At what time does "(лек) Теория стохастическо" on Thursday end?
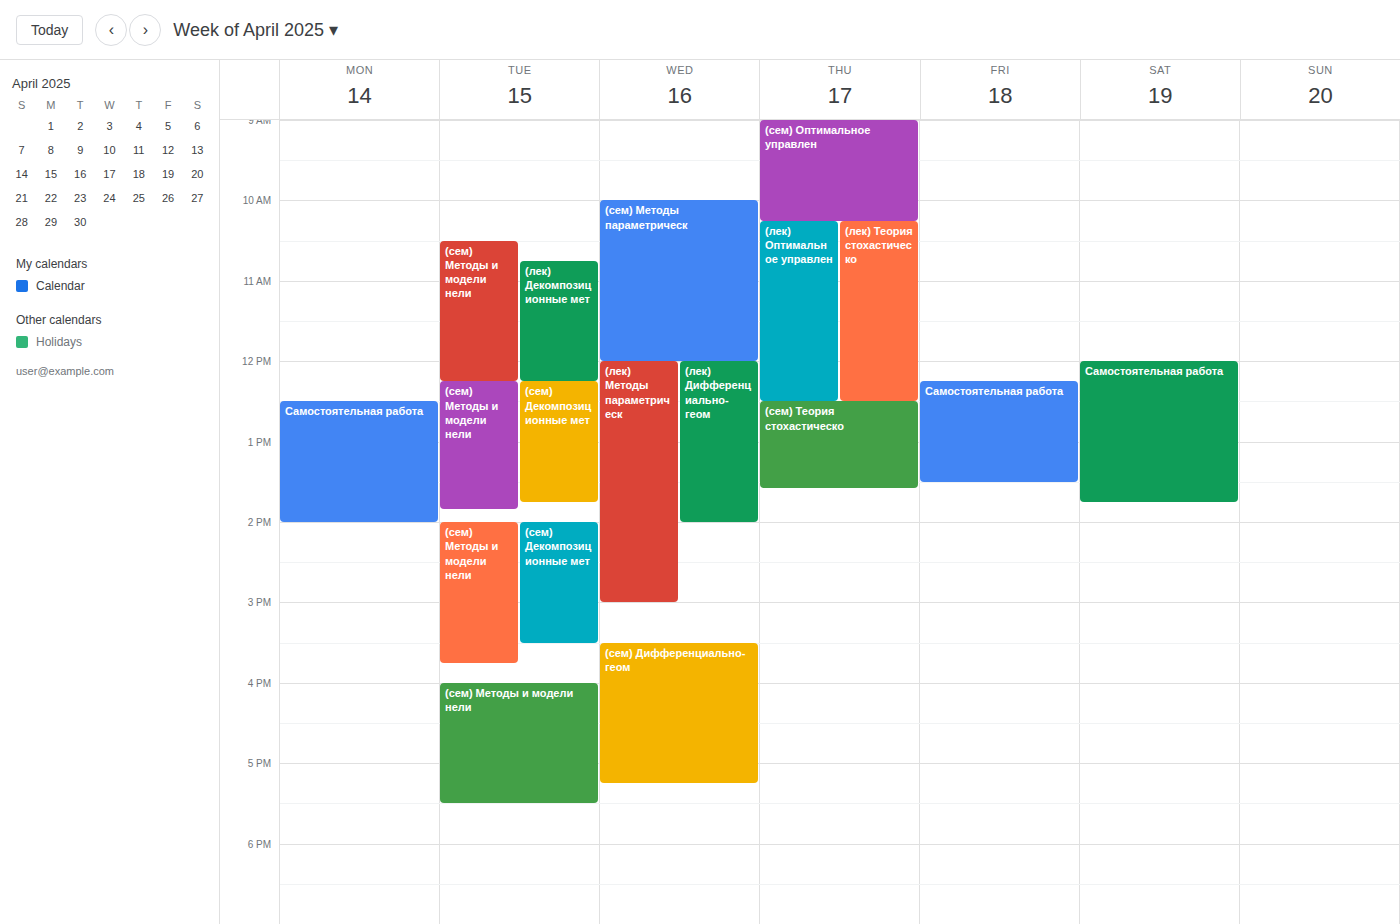
12:30 PM